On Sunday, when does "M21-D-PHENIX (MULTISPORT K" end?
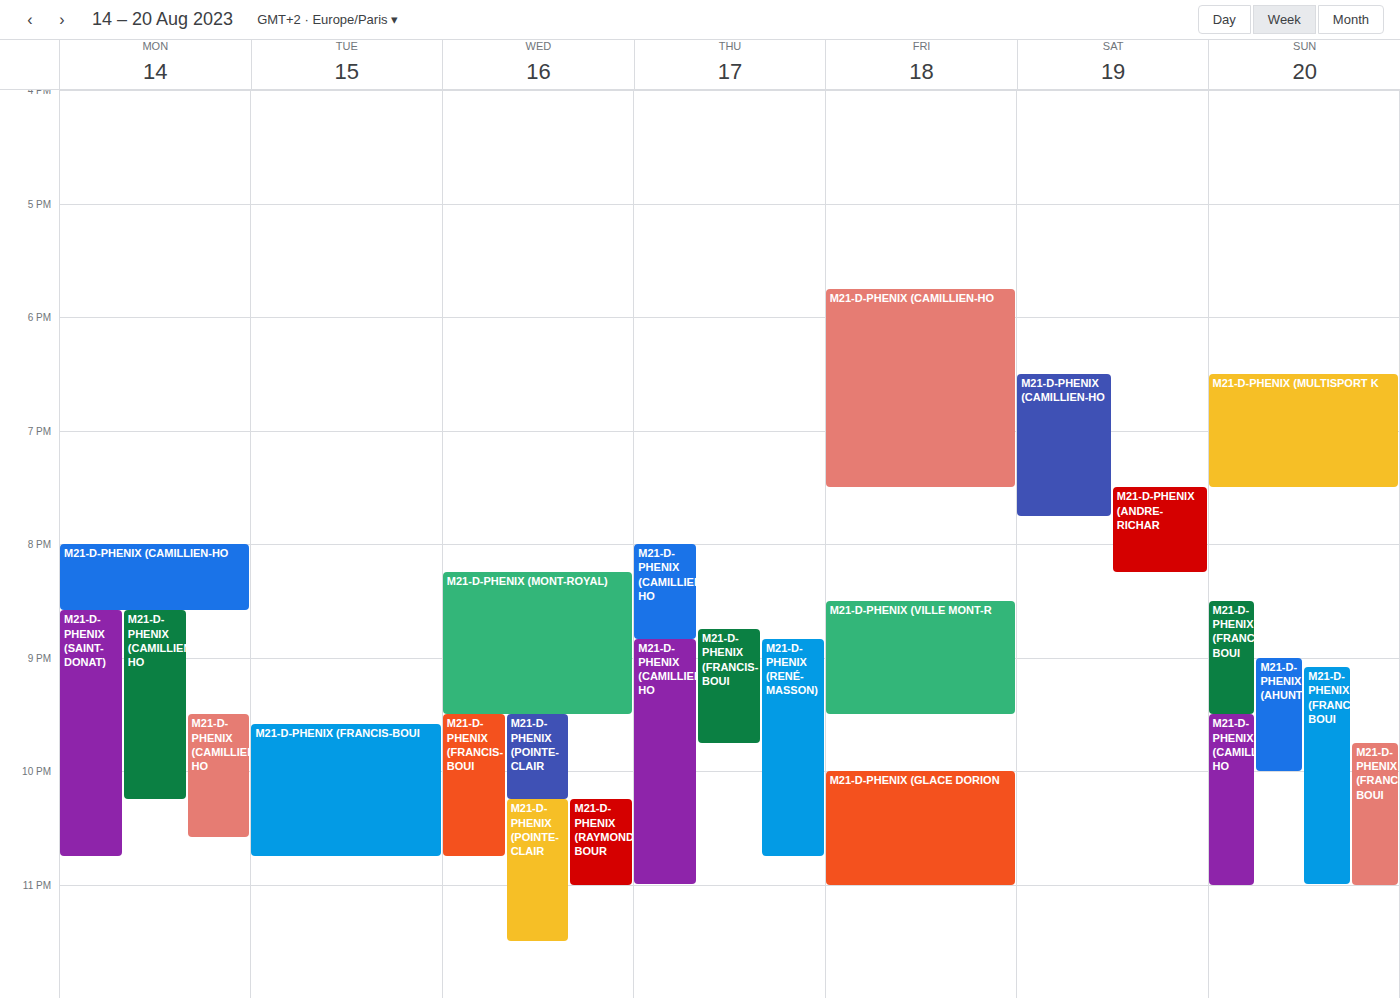
7:30 PM